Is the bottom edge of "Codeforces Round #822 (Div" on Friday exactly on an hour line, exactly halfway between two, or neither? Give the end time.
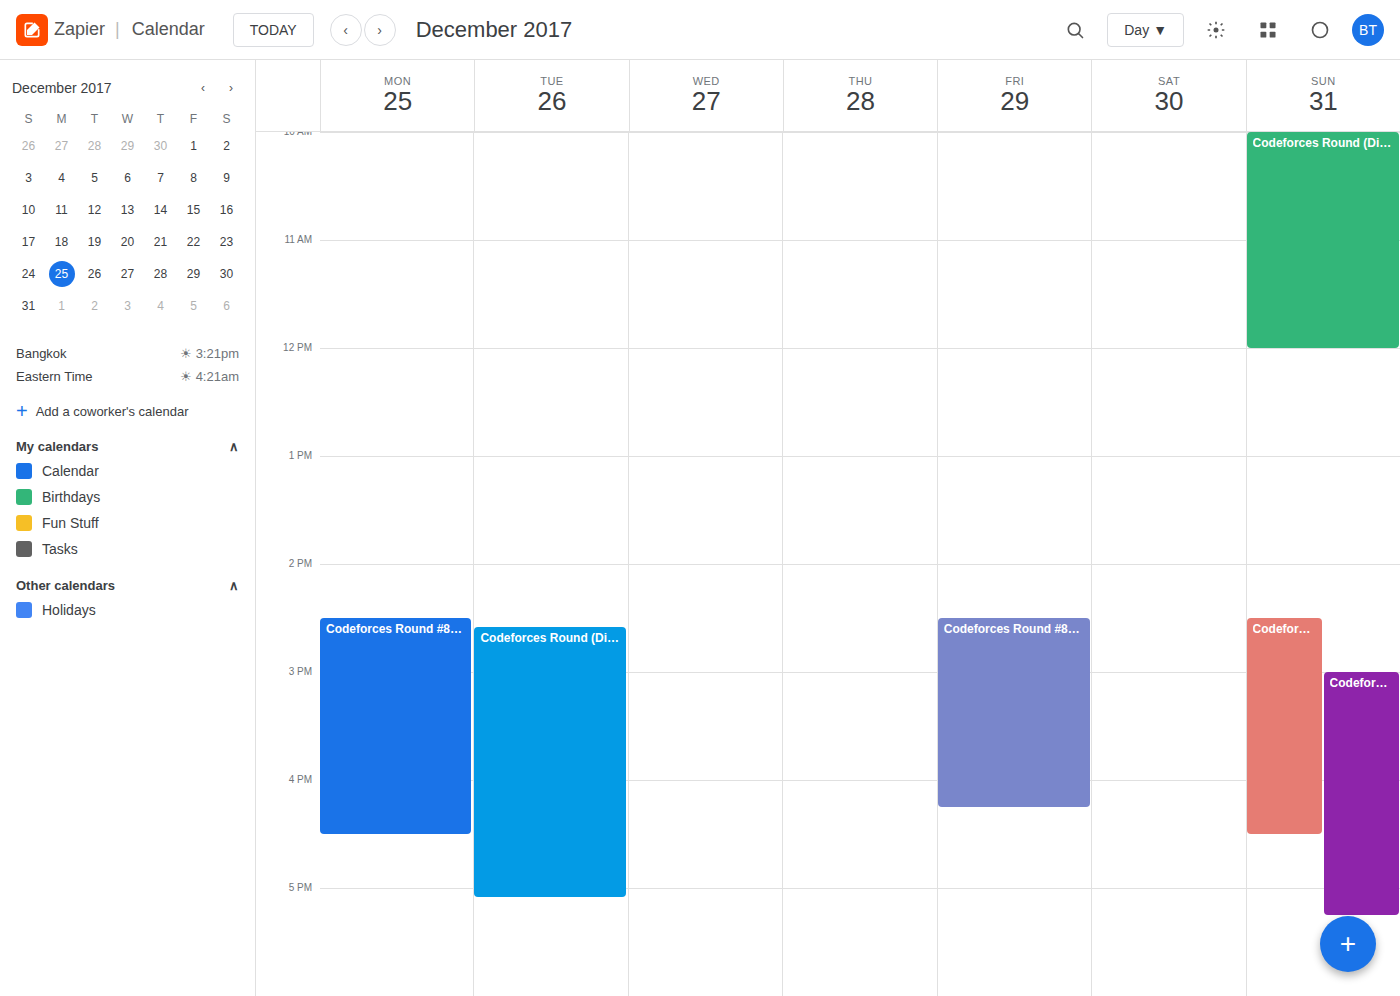
4:15 PM -- neither: a quarter of the way from the 4 PM line to the 5 PM line.